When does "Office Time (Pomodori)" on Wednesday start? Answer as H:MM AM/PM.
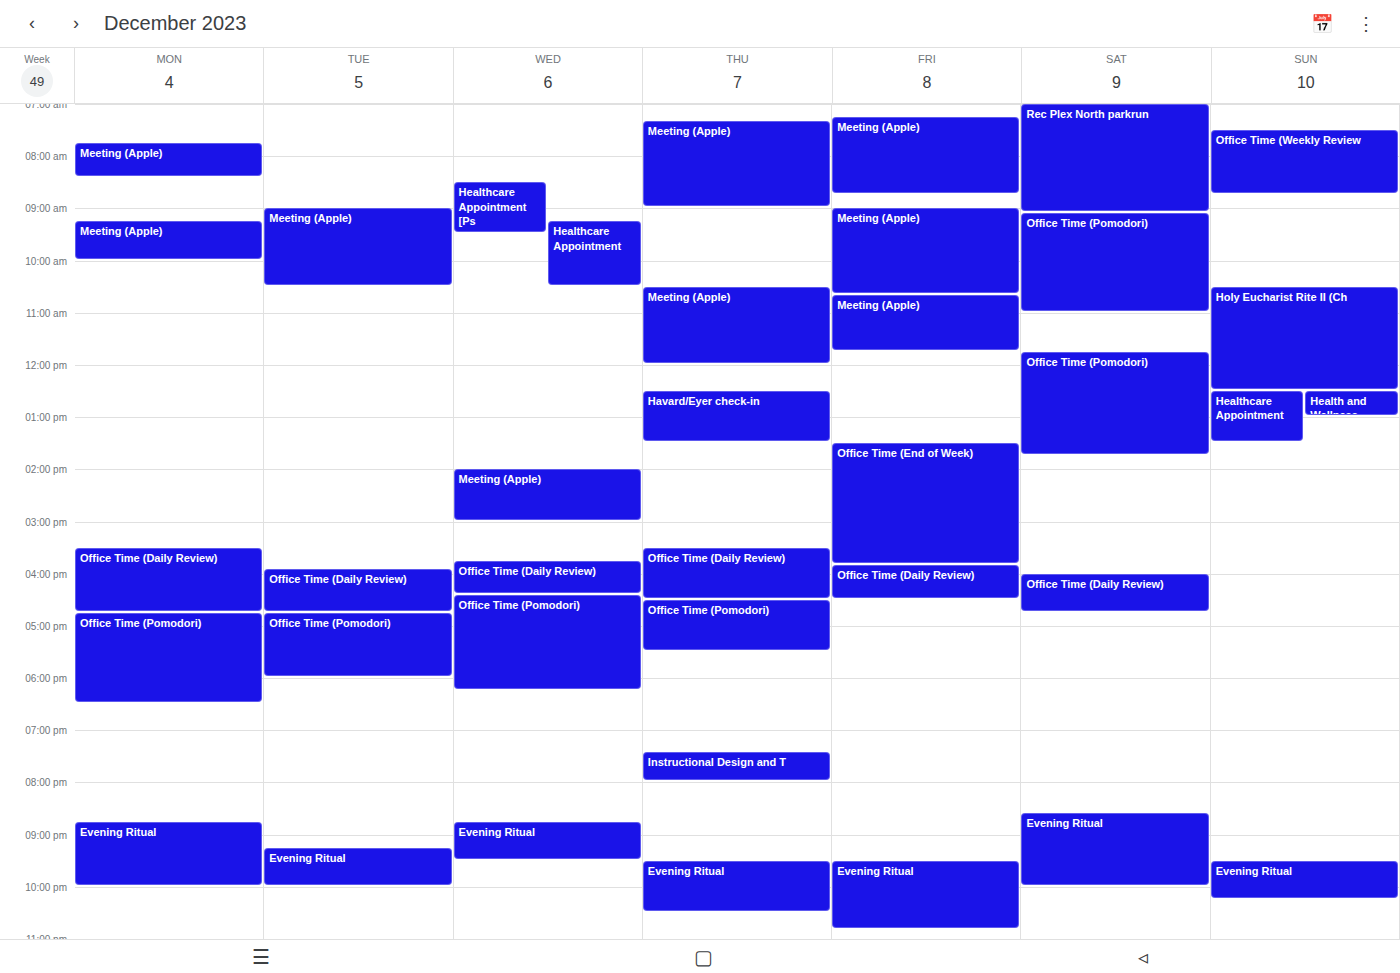
4:25 PM